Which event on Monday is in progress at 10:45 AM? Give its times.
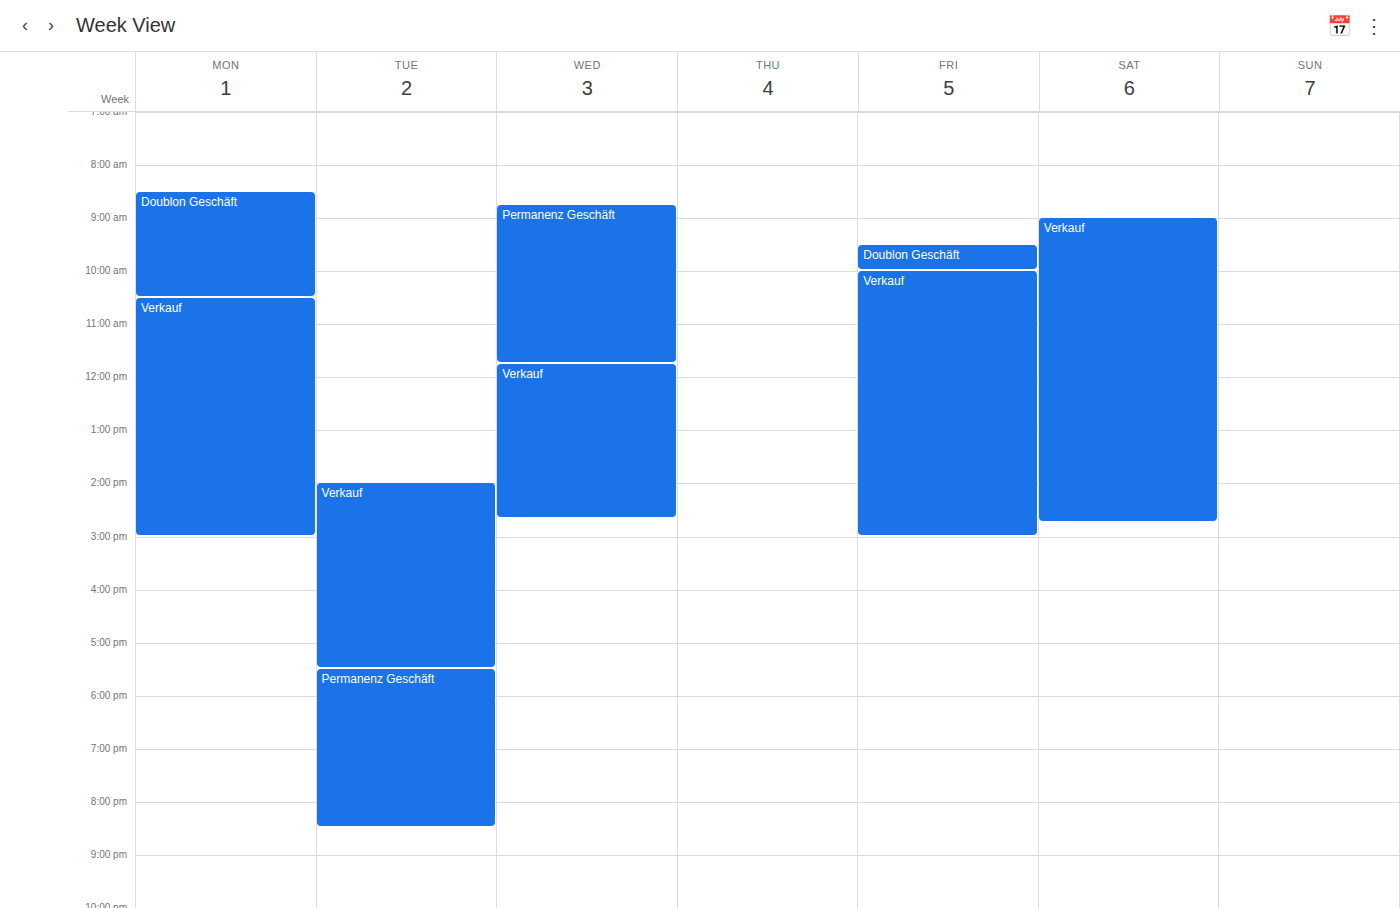
"Verkauf", 10:30 AM to 3:00 PM